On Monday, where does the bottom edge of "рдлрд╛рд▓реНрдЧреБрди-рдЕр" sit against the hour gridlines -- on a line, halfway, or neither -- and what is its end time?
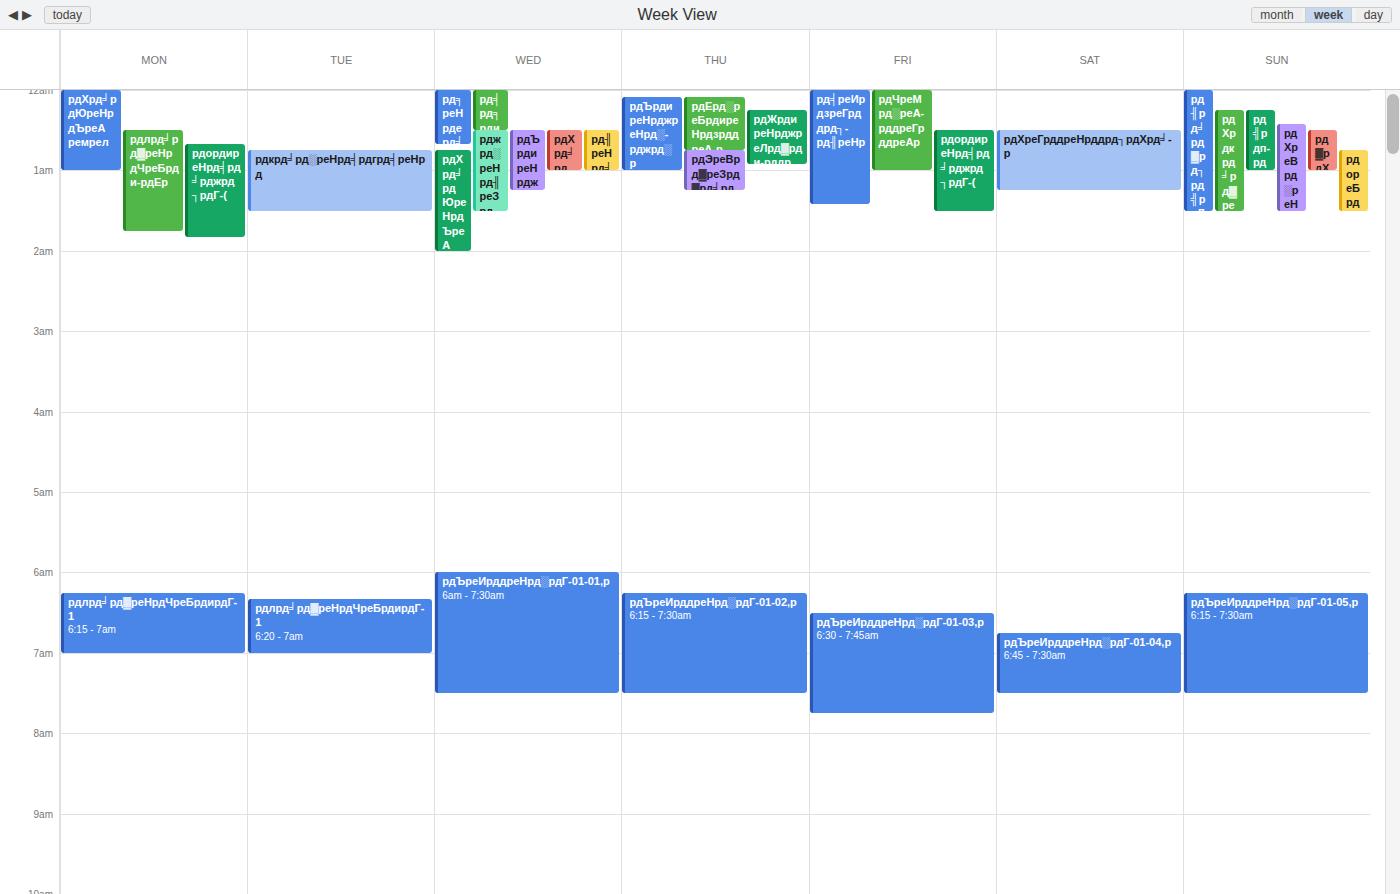
1:45 AM -- neither: three quarters of the way from the 1 AM line to the 2 AM line.